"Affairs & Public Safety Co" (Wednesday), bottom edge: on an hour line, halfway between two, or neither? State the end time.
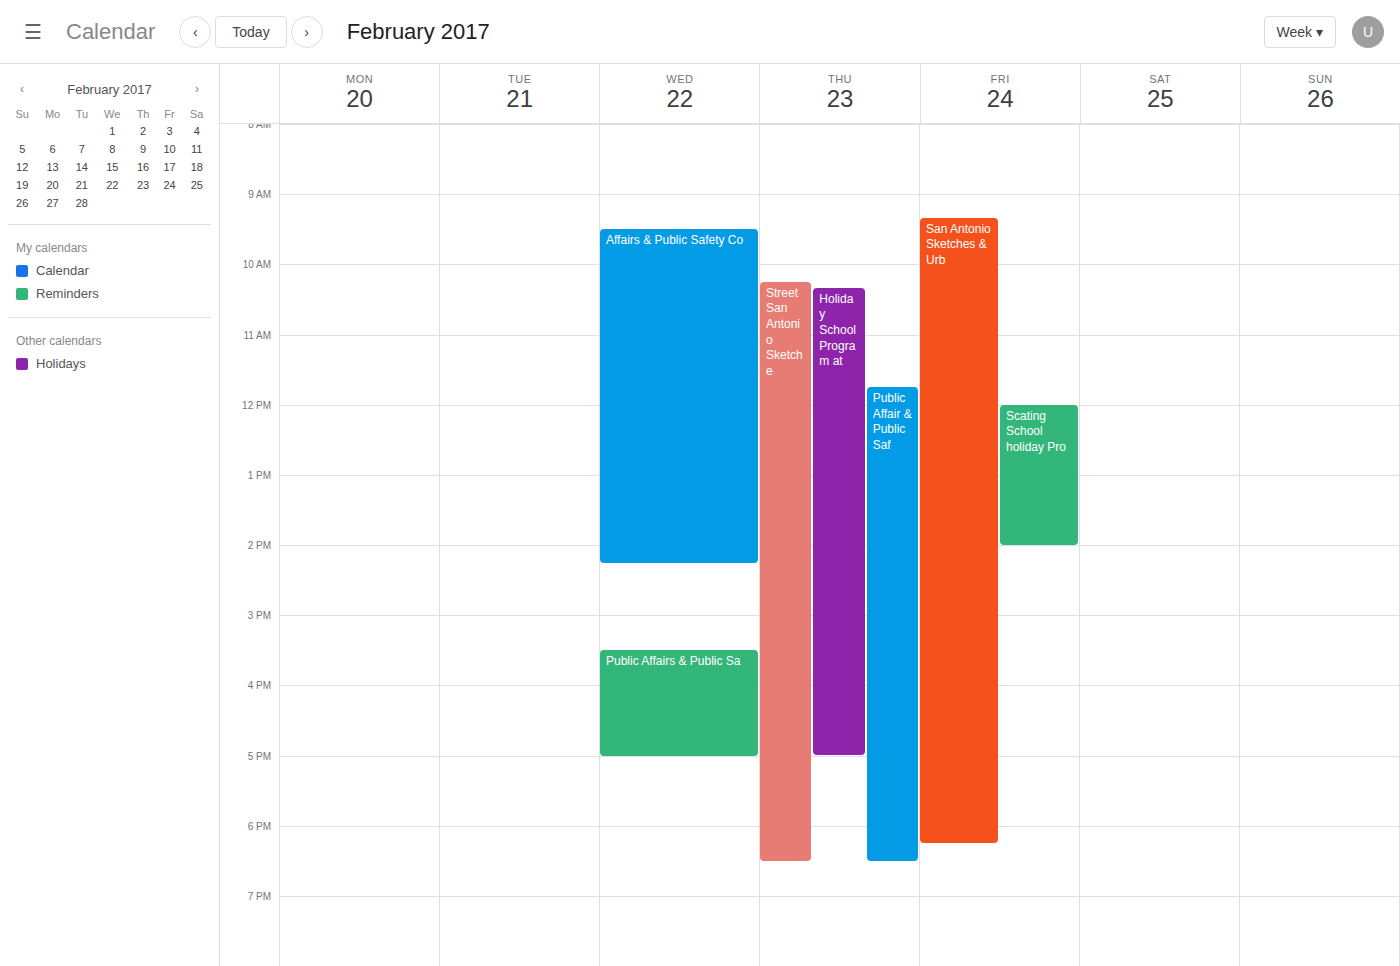
14:15 -- neither: a quarter of the way from the 14:00 line to the 15:00 line.